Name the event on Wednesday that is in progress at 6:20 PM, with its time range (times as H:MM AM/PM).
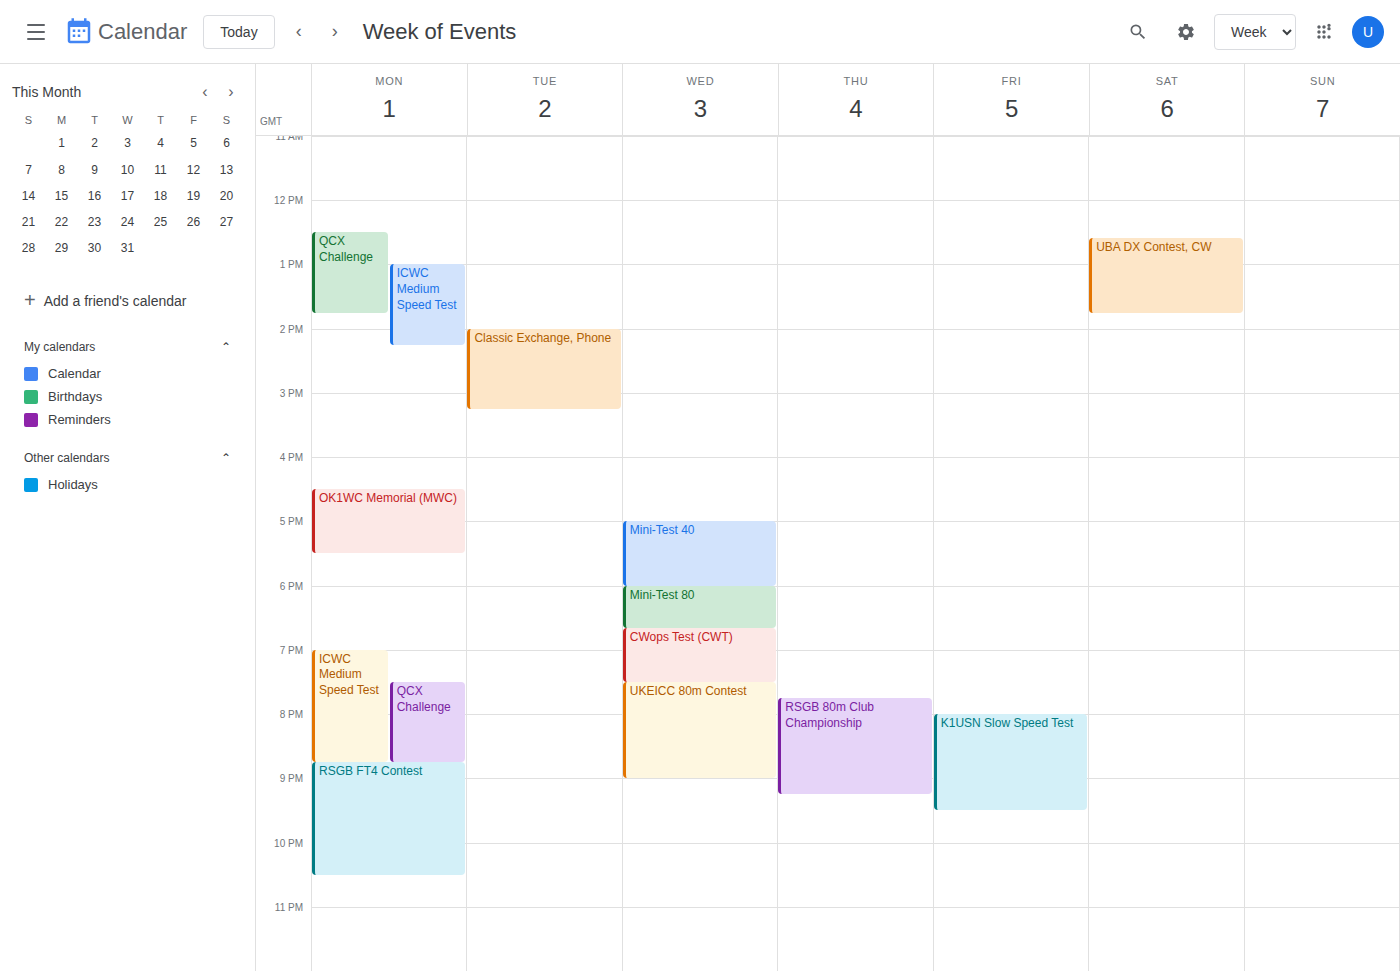
"Mini-Test 80", 6:00 PM to 6:40 PM